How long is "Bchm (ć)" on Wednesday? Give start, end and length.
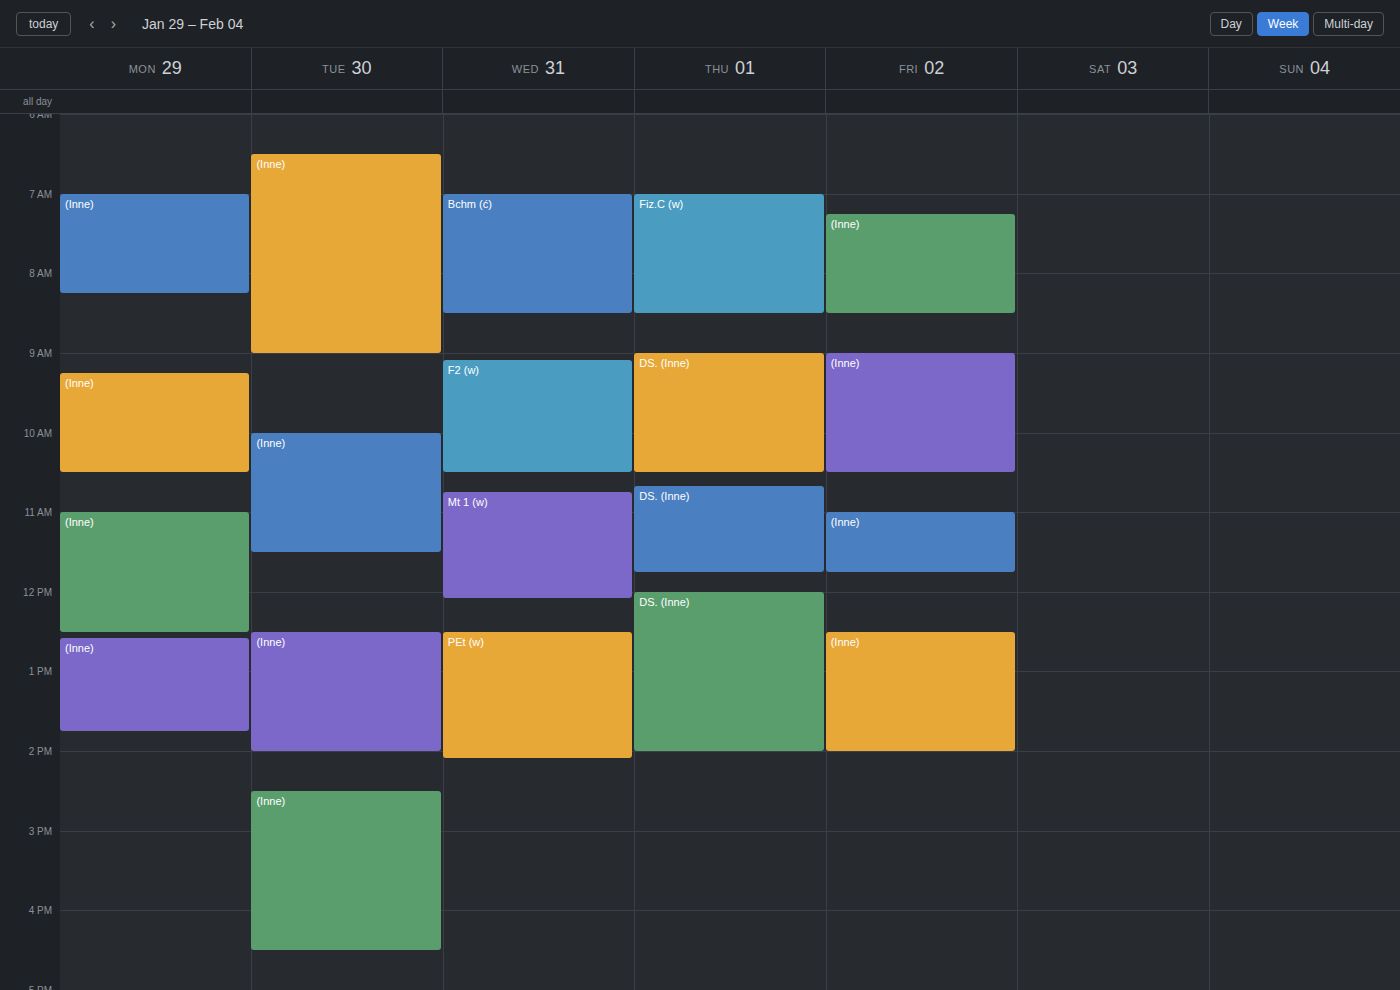
7:00 AM to 8:30 AM, 1 hour 30 minutes